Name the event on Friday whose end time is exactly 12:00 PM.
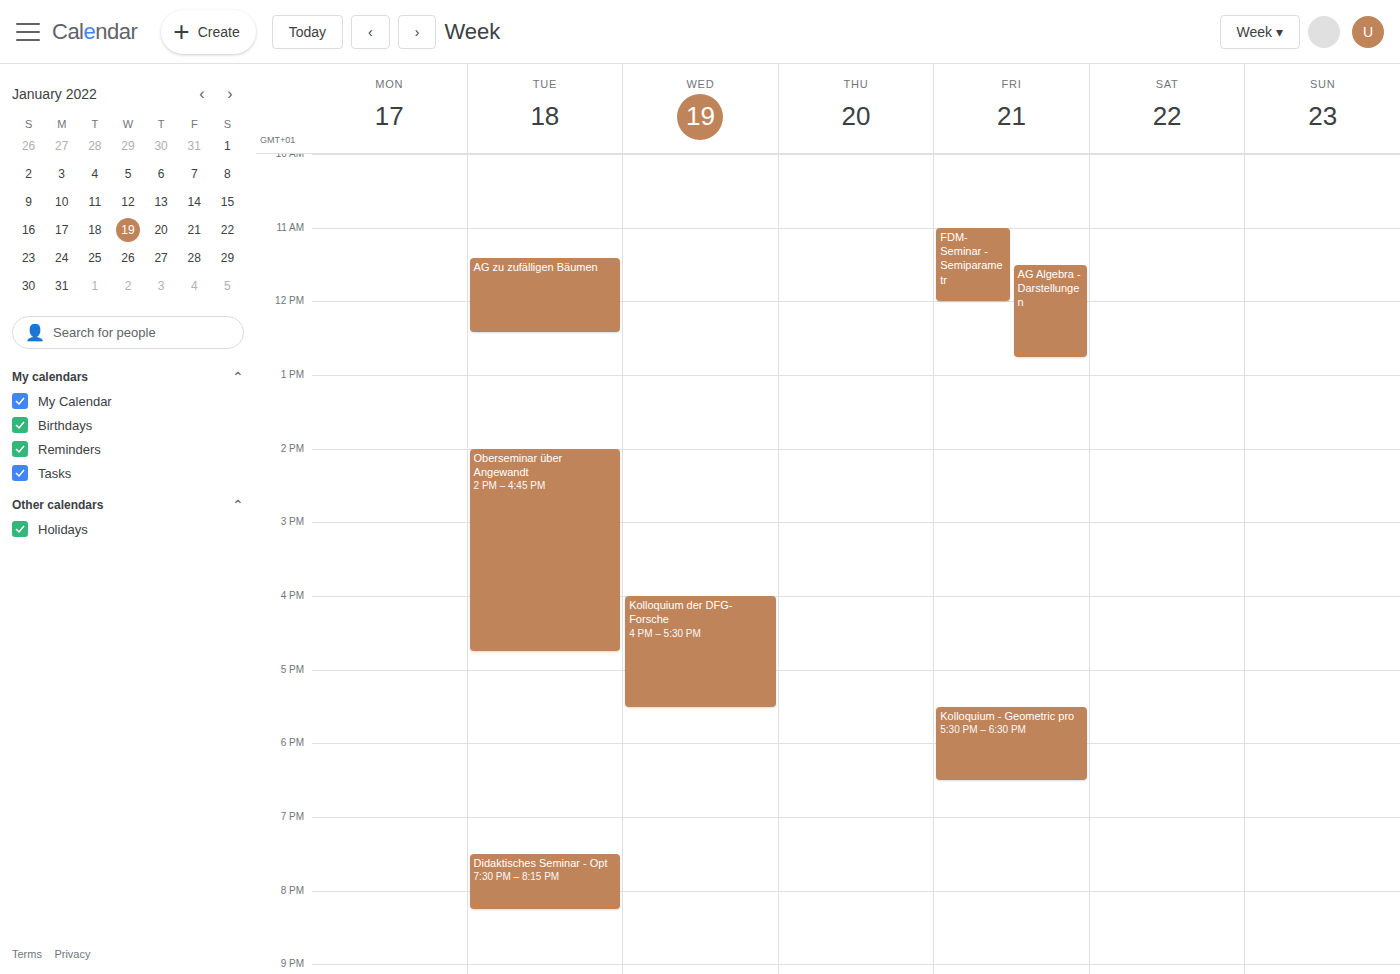
"FDM-Seminar - Semiparametr"